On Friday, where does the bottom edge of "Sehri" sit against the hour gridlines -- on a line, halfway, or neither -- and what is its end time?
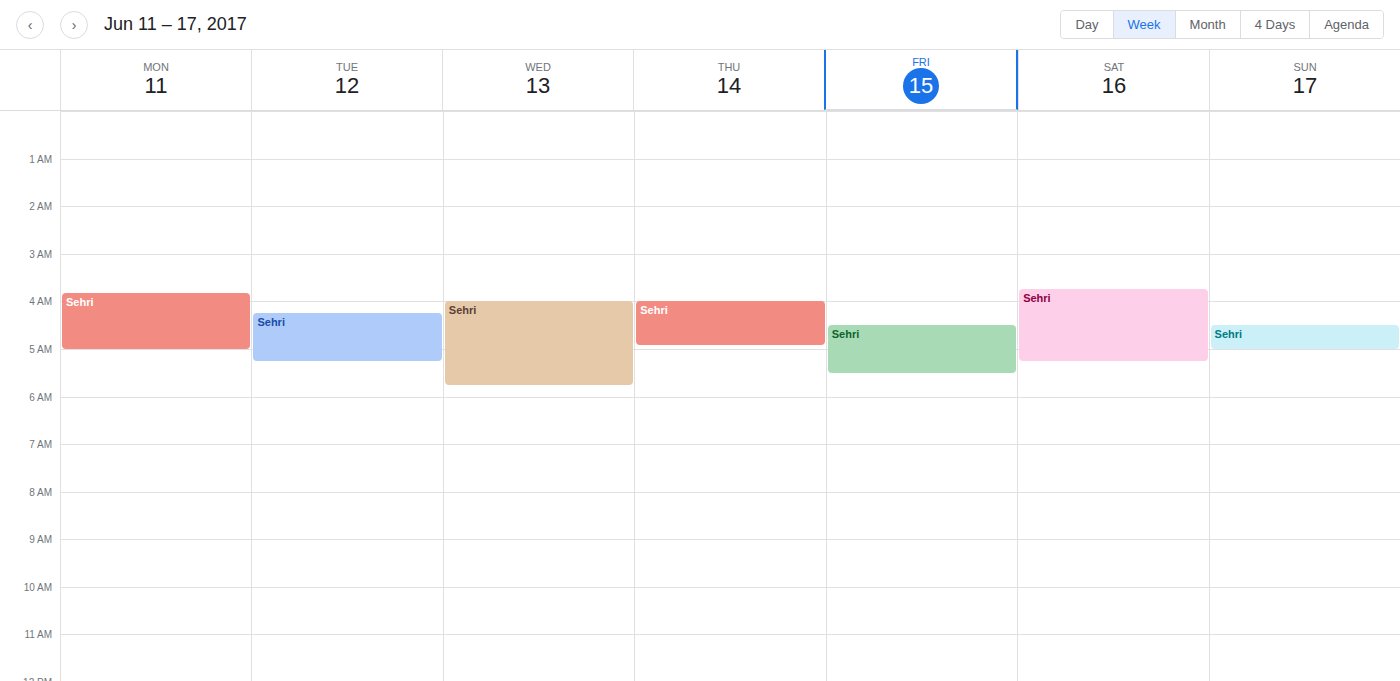
5:30 AM -- halfway between the 5 AM and 6 AM lines.